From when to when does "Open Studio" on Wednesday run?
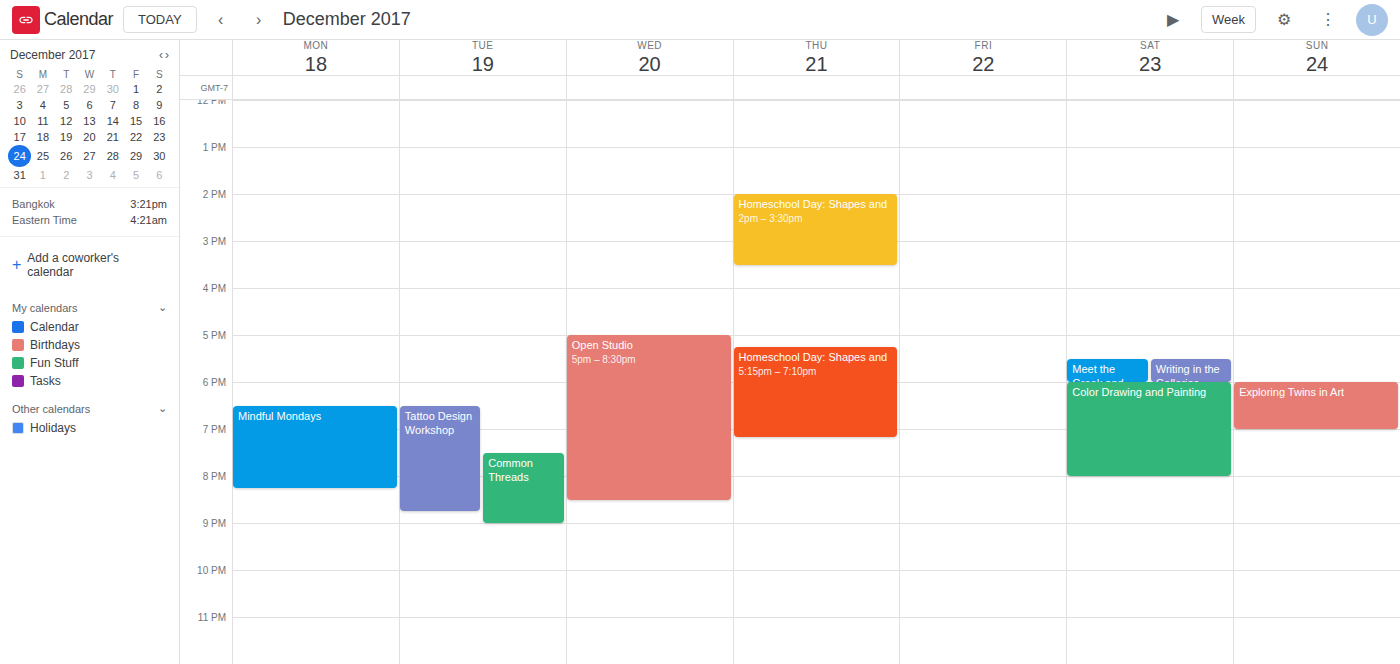
5:00 PM to 8:30 PM